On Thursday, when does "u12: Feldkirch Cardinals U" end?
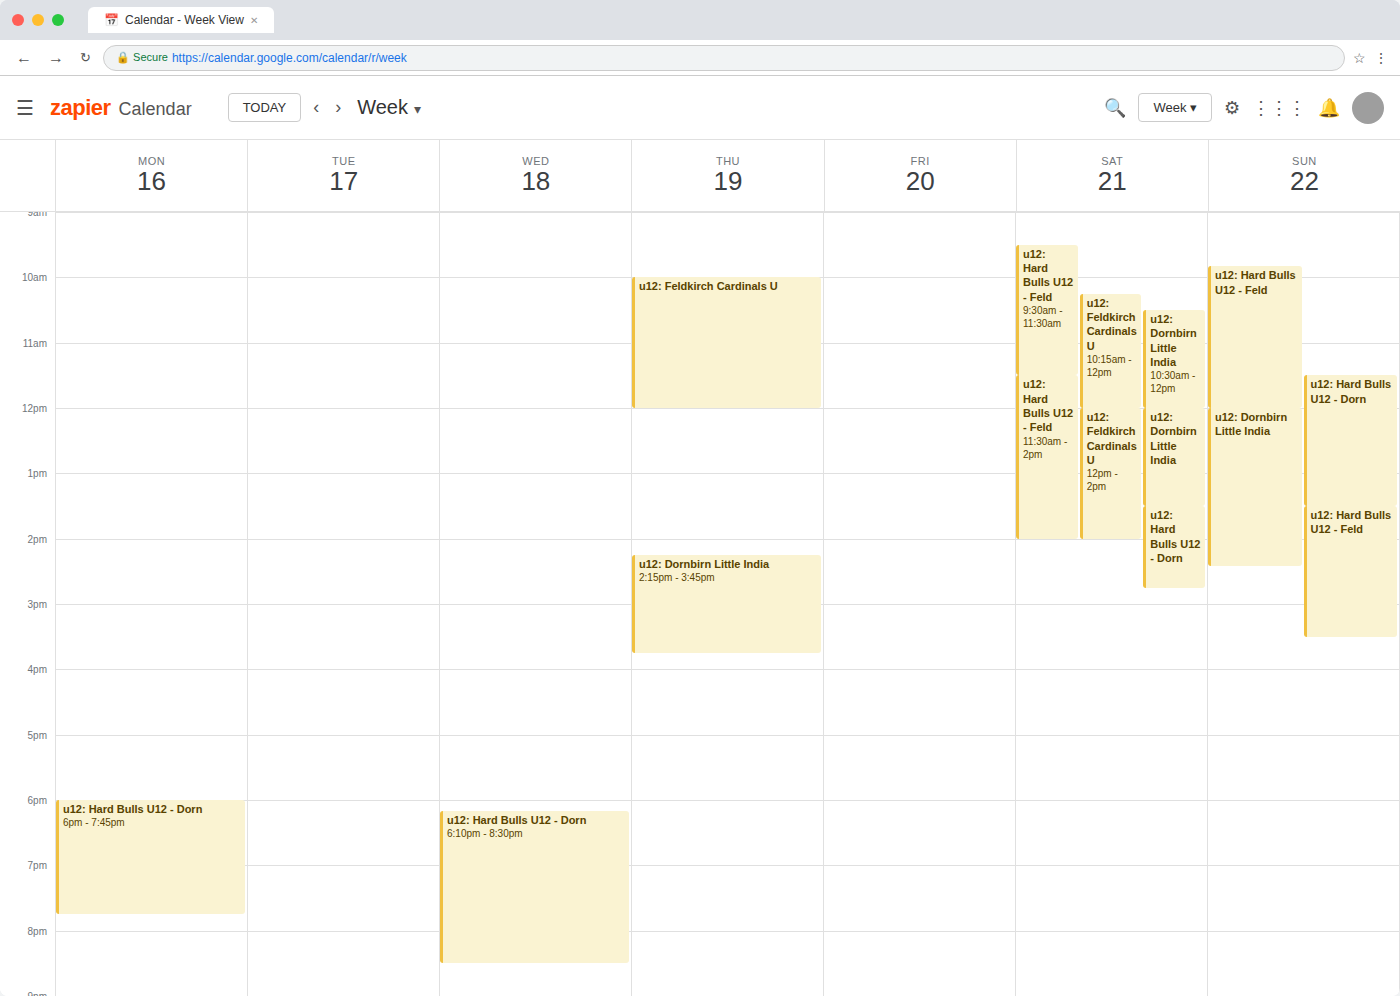
12:00 PM